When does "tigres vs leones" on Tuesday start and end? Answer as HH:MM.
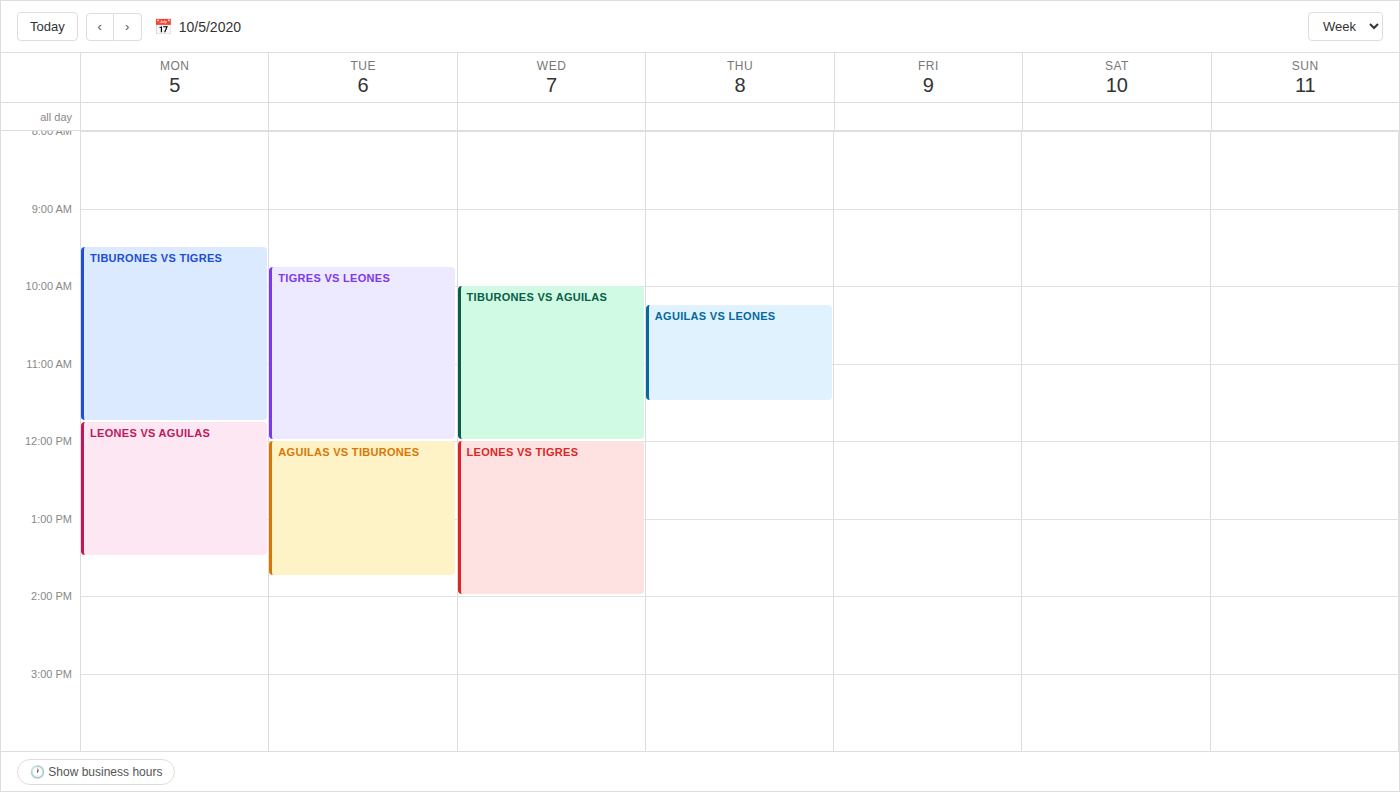
09:45 to 12:00